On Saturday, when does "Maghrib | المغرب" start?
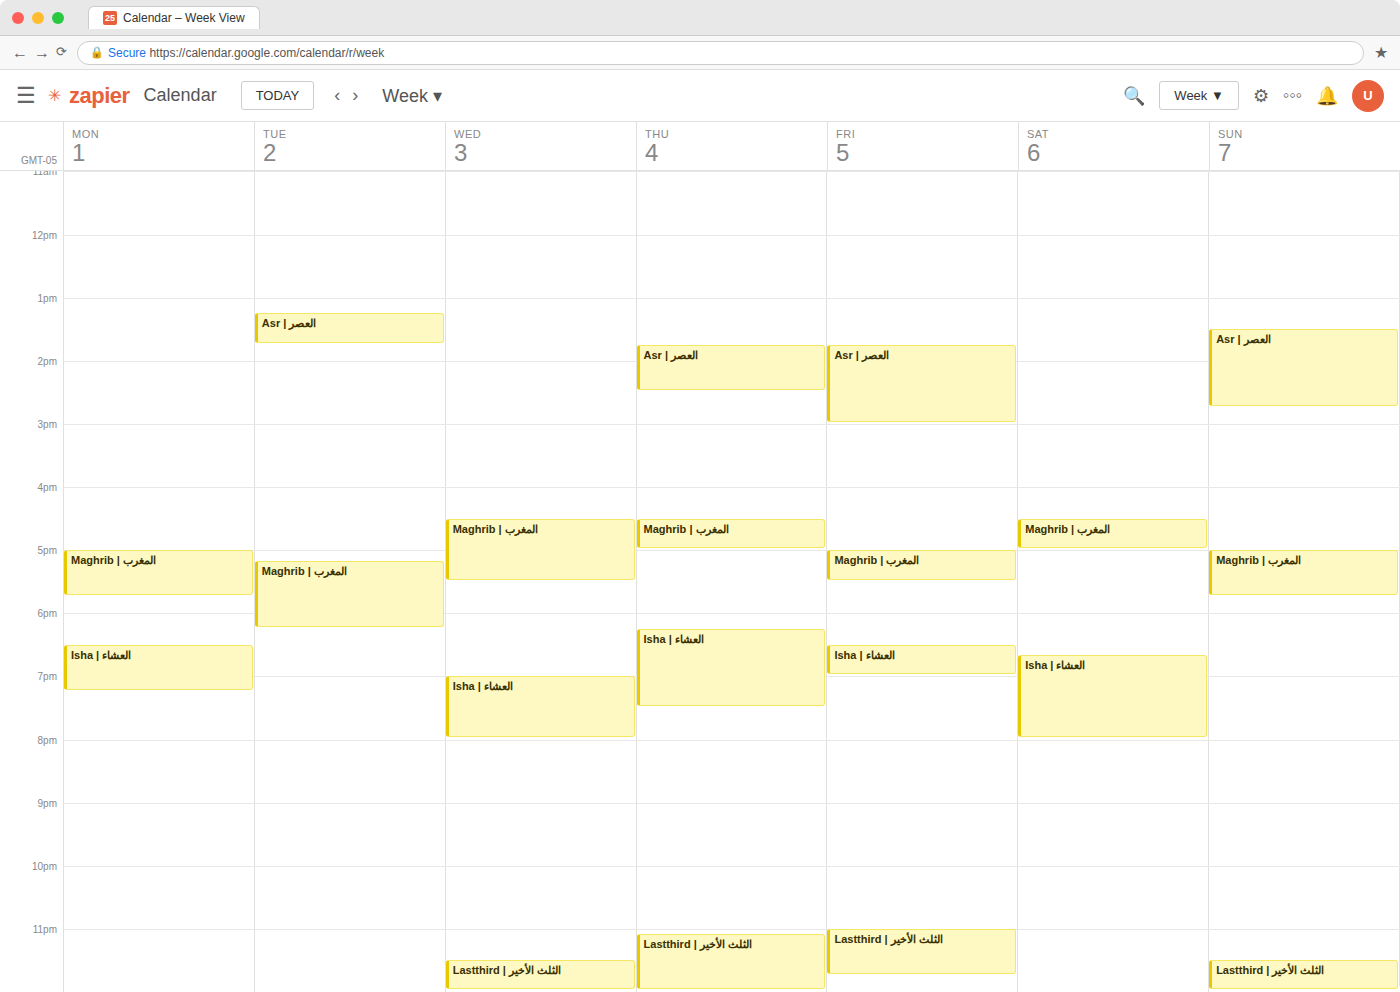
4:30 PM